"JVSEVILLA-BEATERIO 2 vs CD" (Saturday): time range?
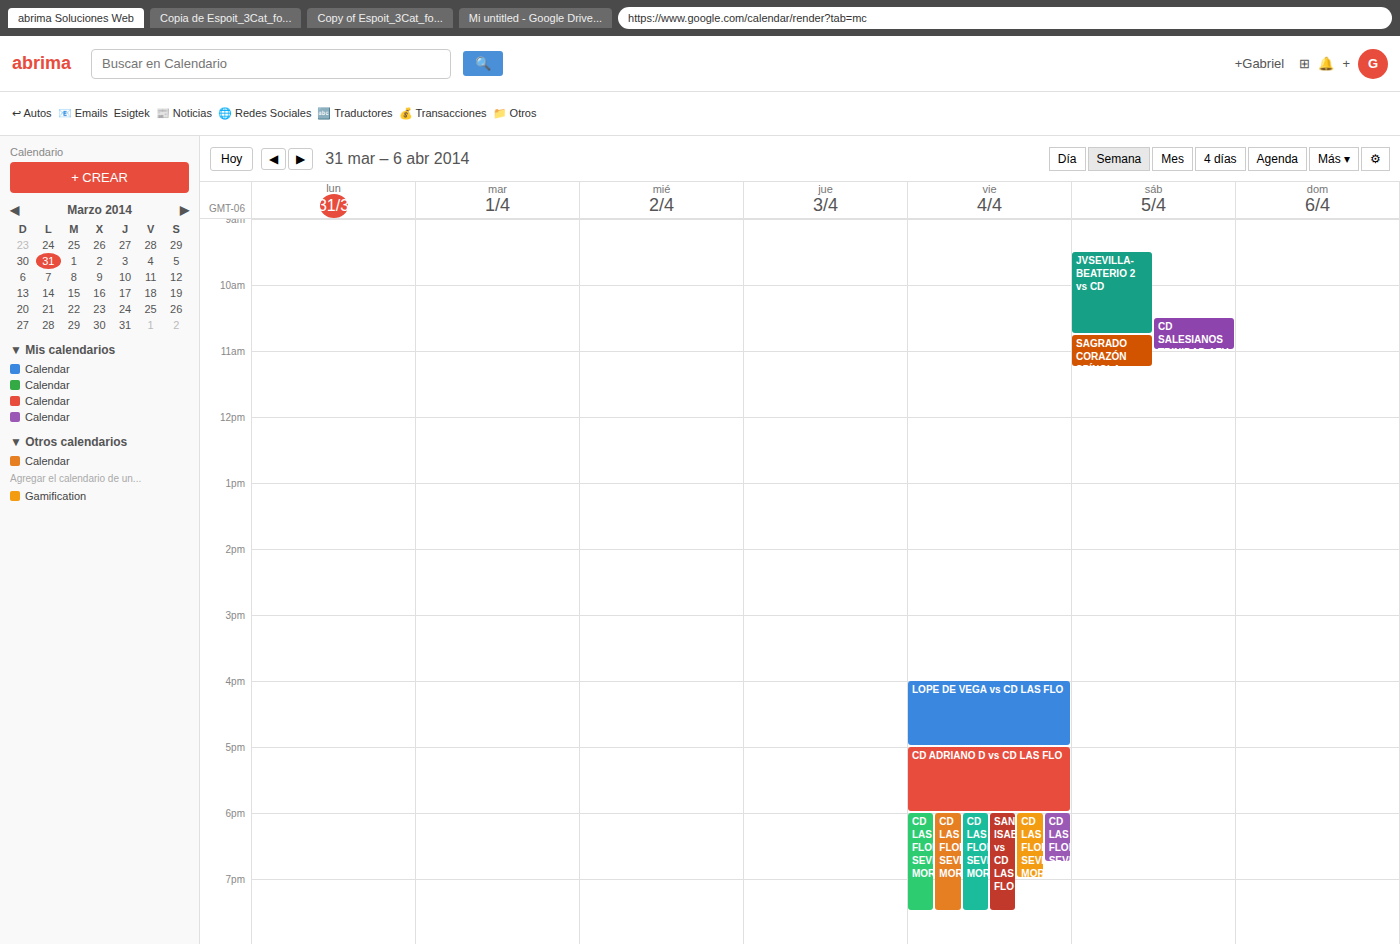
9:30 AM to 10:45 AM